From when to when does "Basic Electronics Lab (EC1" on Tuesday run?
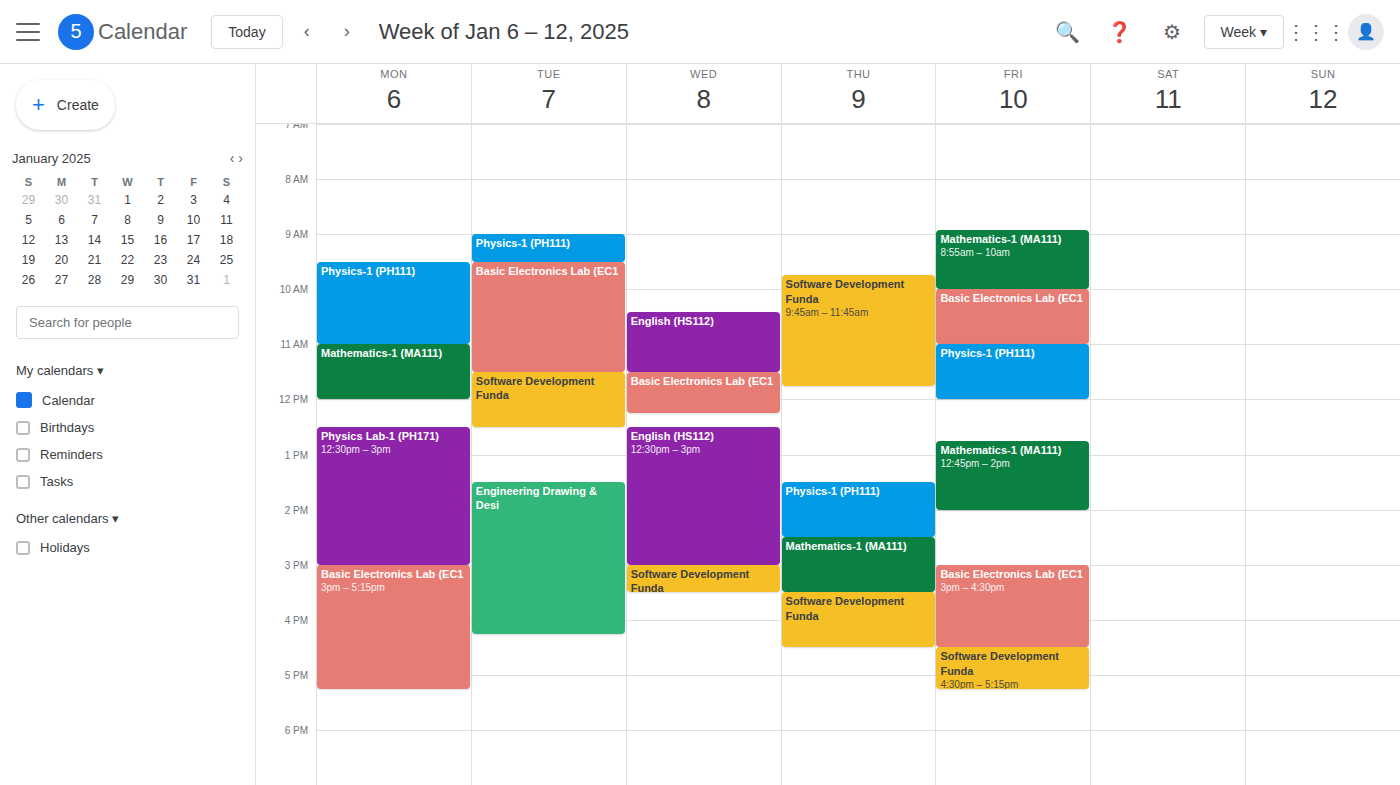
09:30 to 11:30